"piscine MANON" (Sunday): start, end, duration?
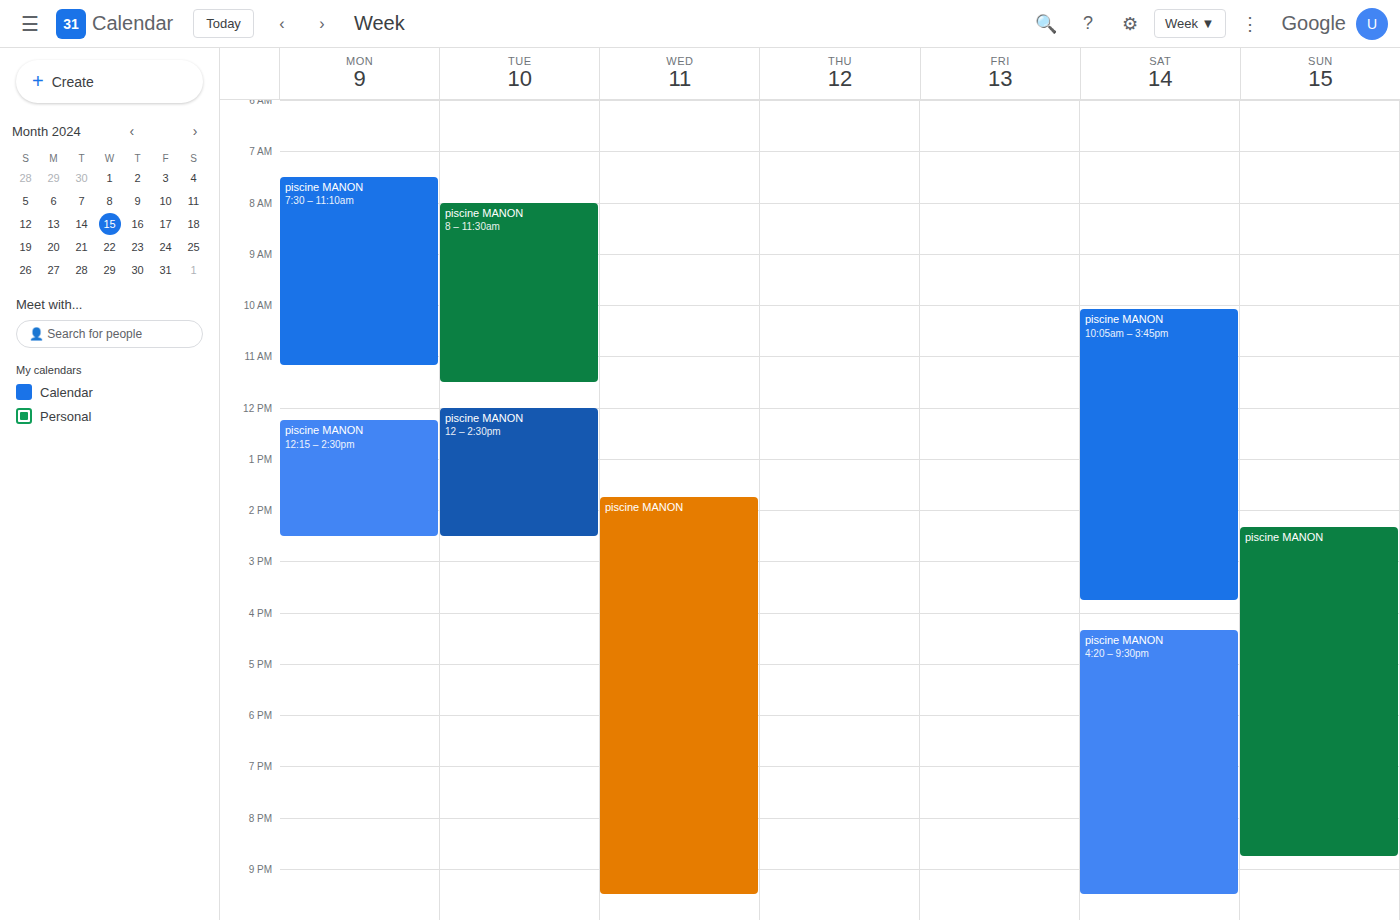
2:20 PM to 8:45 PM, 6 hours 25 minutes